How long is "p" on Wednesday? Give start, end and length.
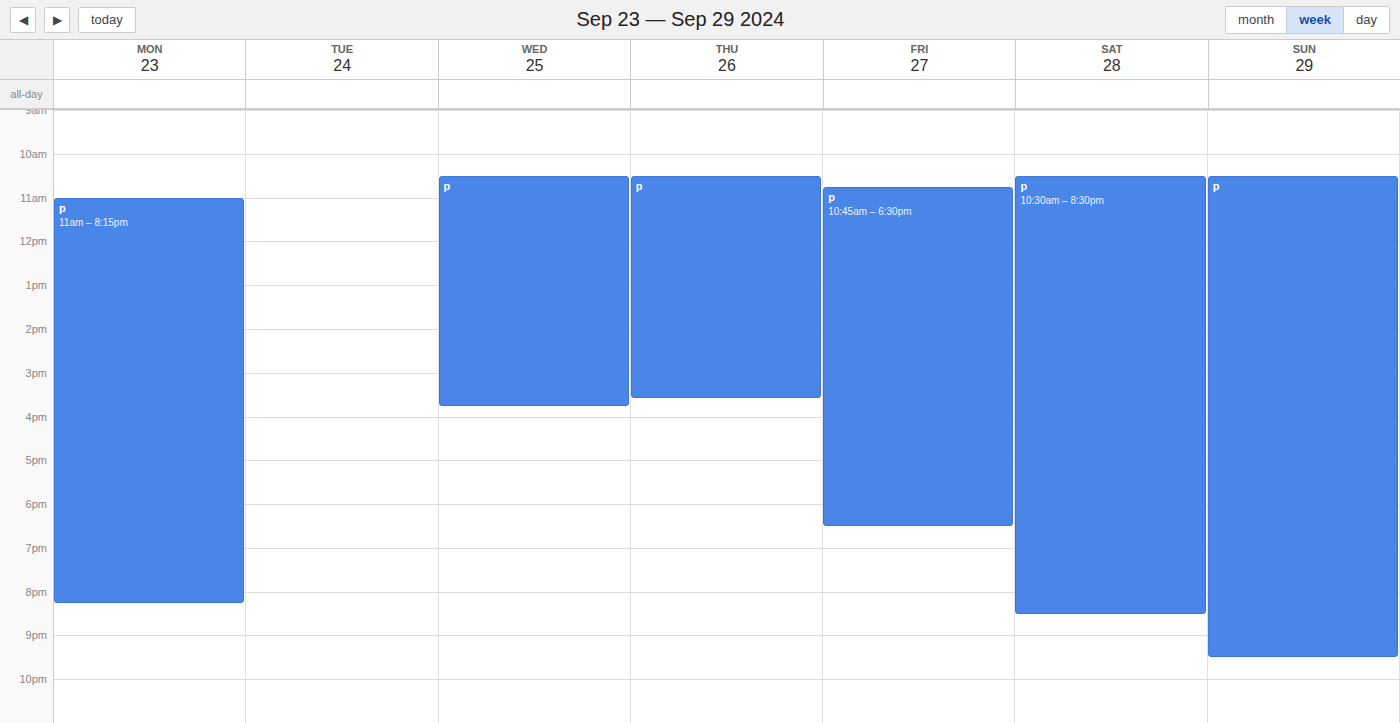
10:30 AM to 3:45 PM, 5 hours 15 minutes